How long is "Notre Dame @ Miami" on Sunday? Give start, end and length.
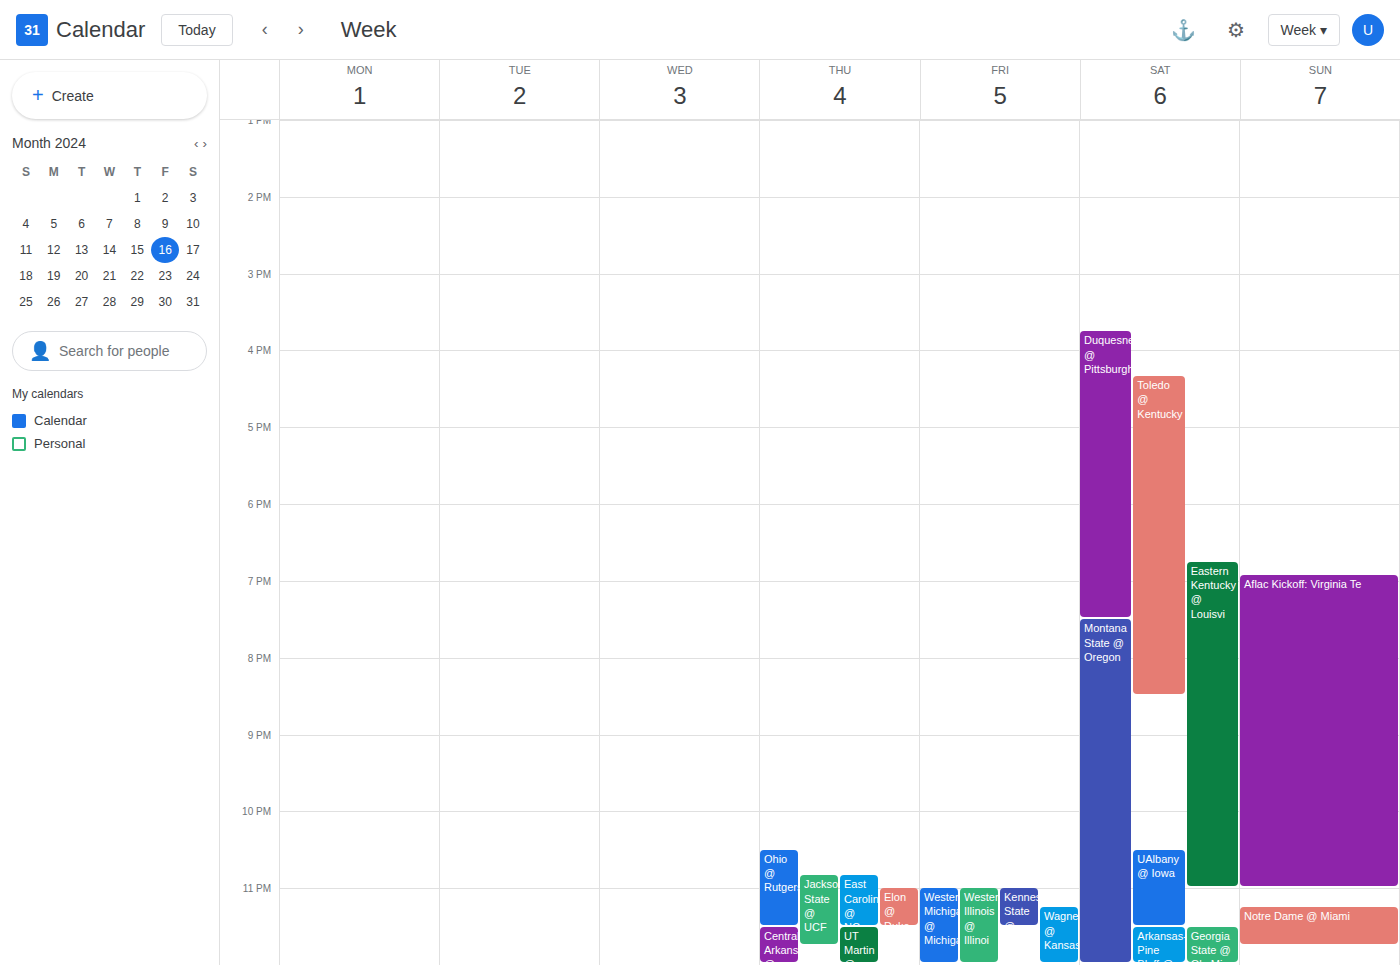
11:15 PM to 11:45 PM, 30 minutes